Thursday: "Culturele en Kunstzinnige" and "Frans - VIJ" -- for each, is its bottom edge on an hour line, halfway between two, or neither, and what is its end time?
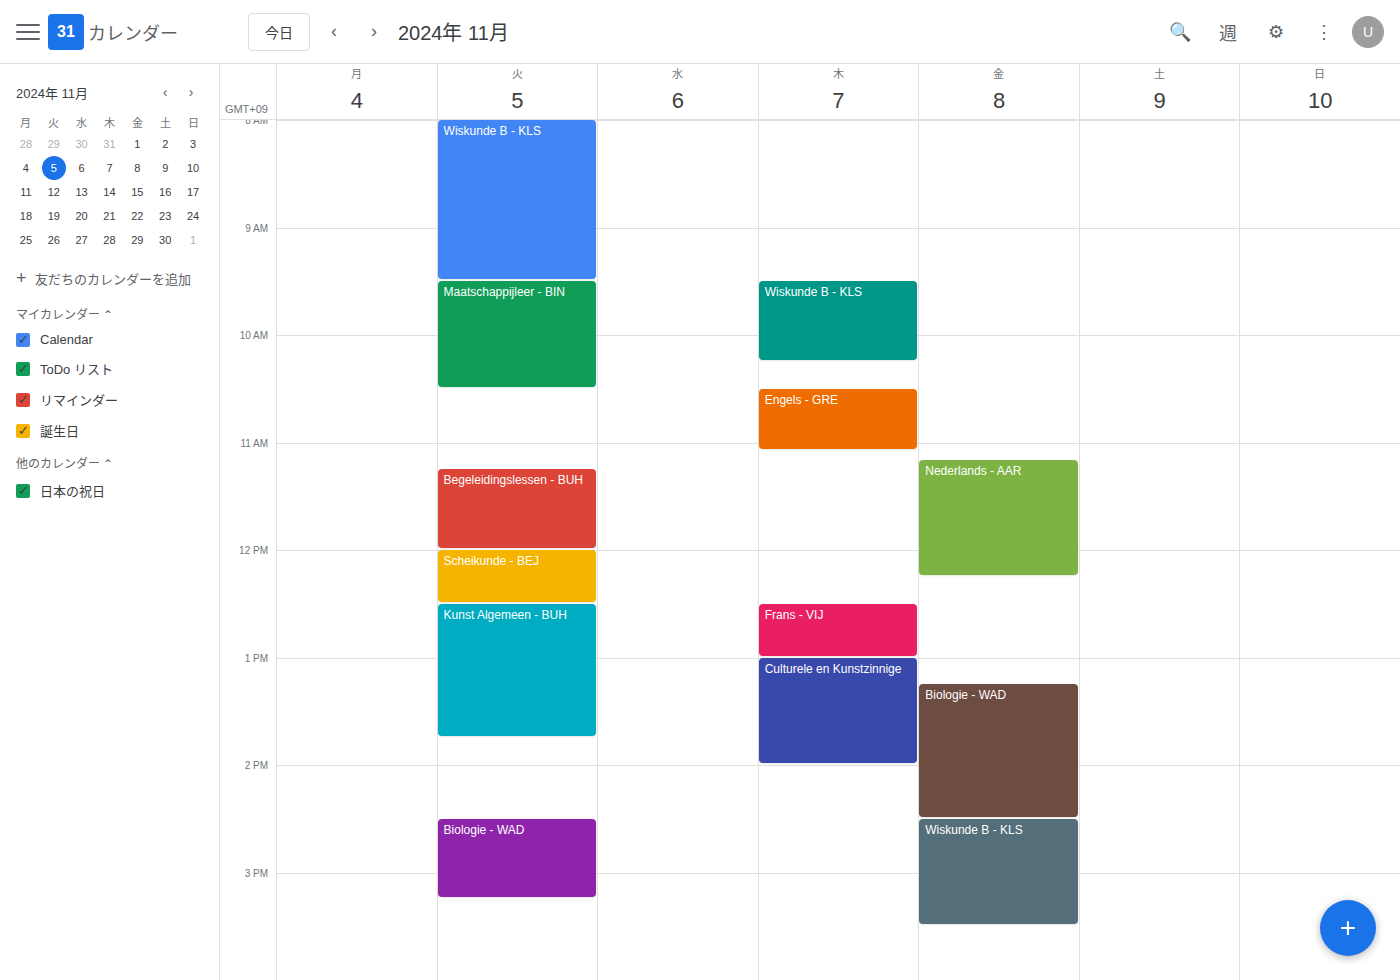
"Culturele en Kunstzinnige": 2:00 PM, exactly on the 2 PM line. "Frans - VIJ": 1:00 PM, exactly on the 1 PM line.